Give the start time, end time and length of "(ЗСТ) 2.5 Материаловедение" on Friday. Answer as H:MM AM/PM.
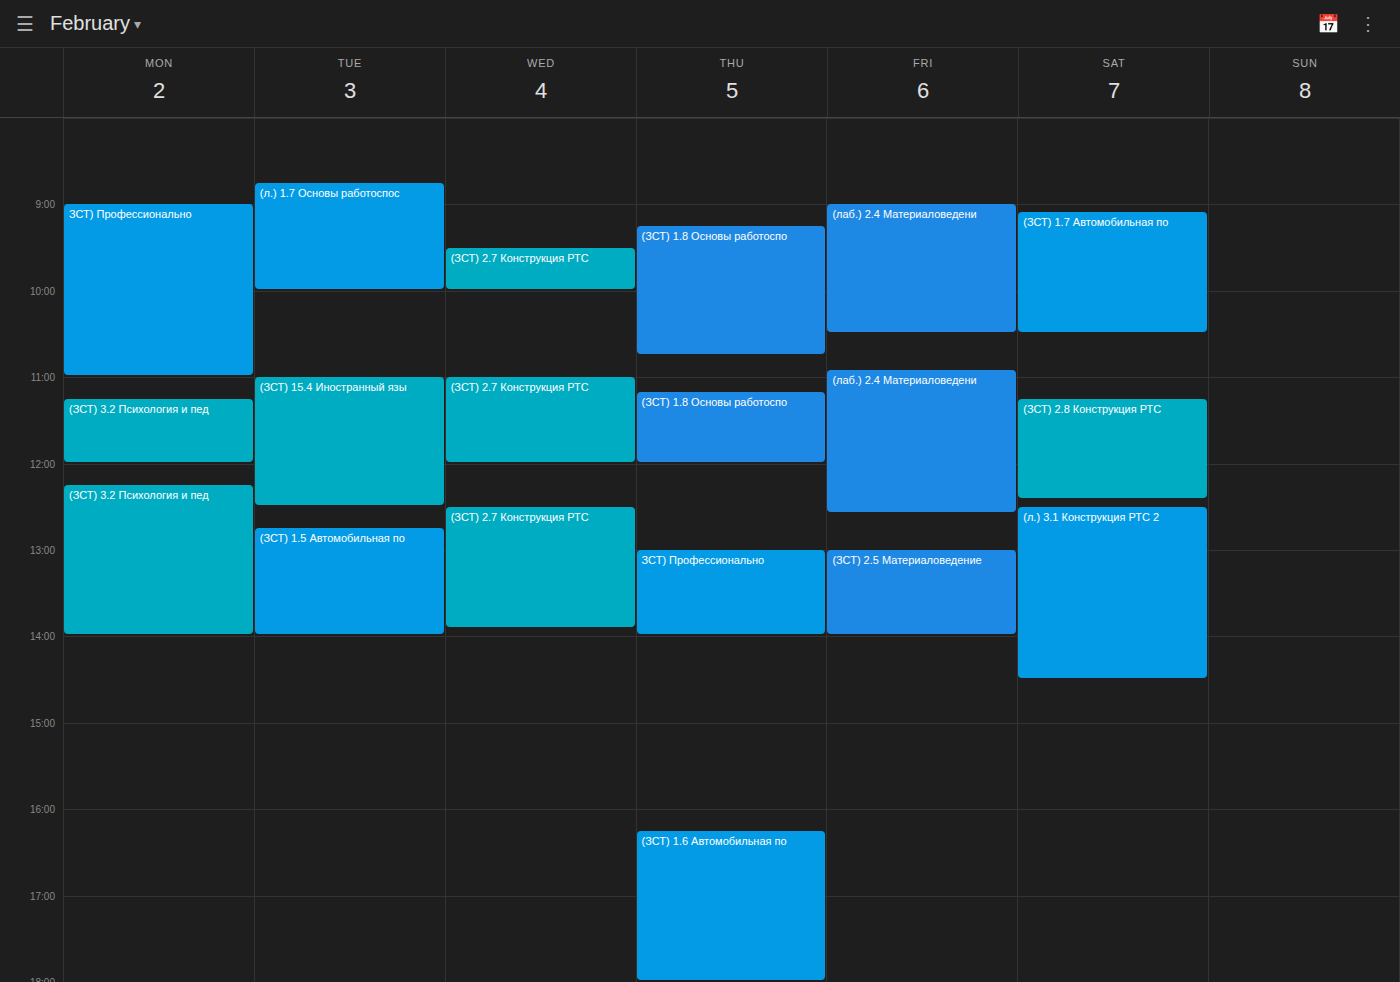
1:00 PM to 2:00 PM, 1 hour